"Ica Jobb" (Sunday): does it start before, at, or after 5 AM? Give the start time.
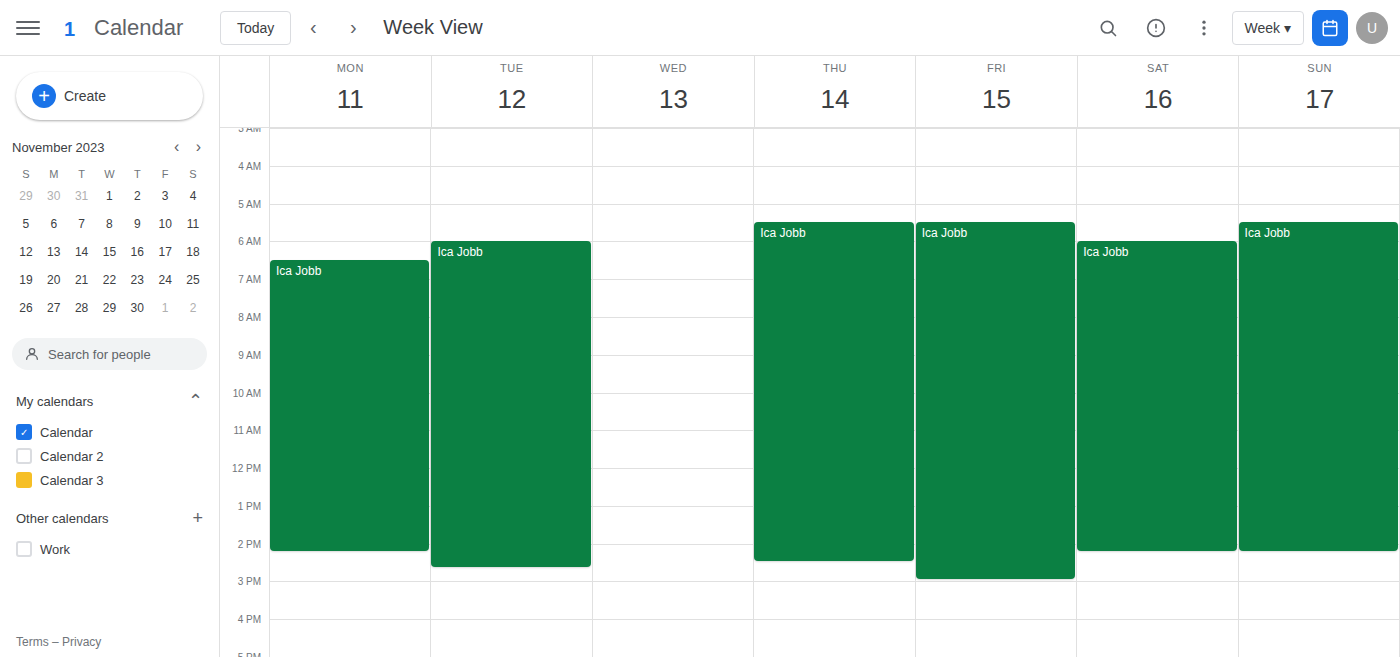
5:30 AM -- after 5 AM, 30 minutes below the 5 AM line.